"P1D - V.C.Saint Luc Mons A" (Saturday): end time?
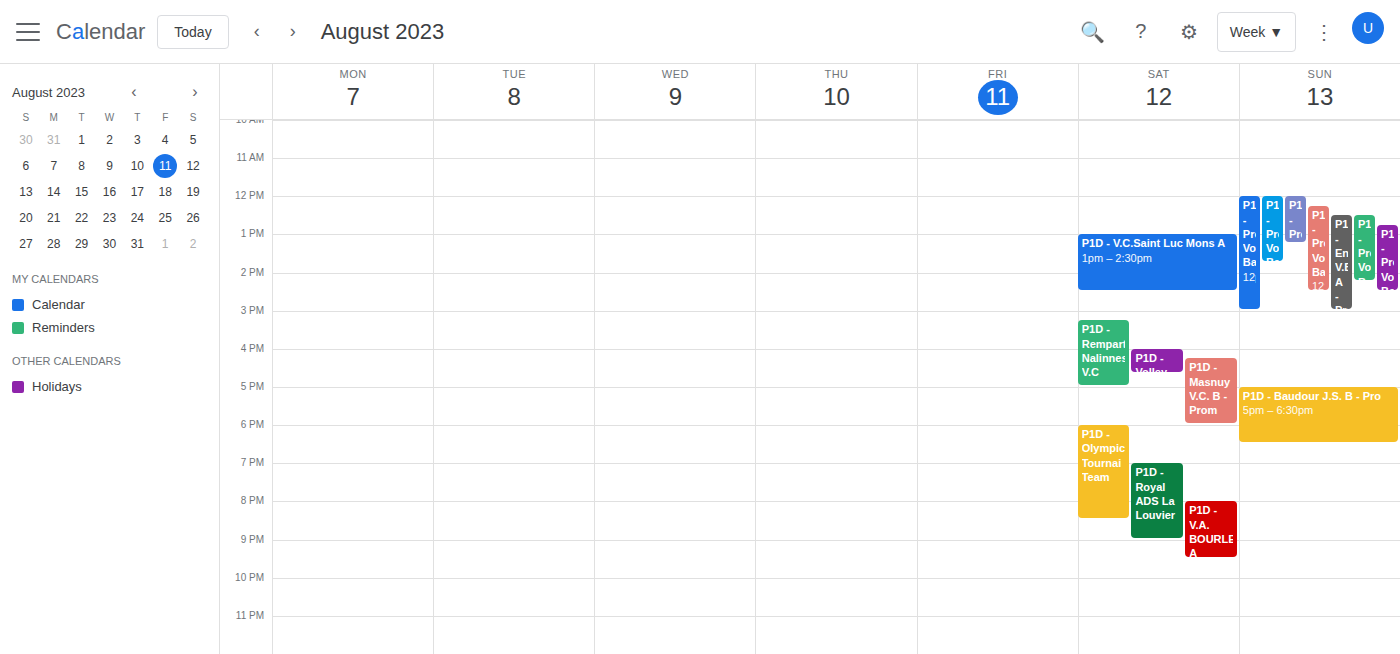
2:30 PM